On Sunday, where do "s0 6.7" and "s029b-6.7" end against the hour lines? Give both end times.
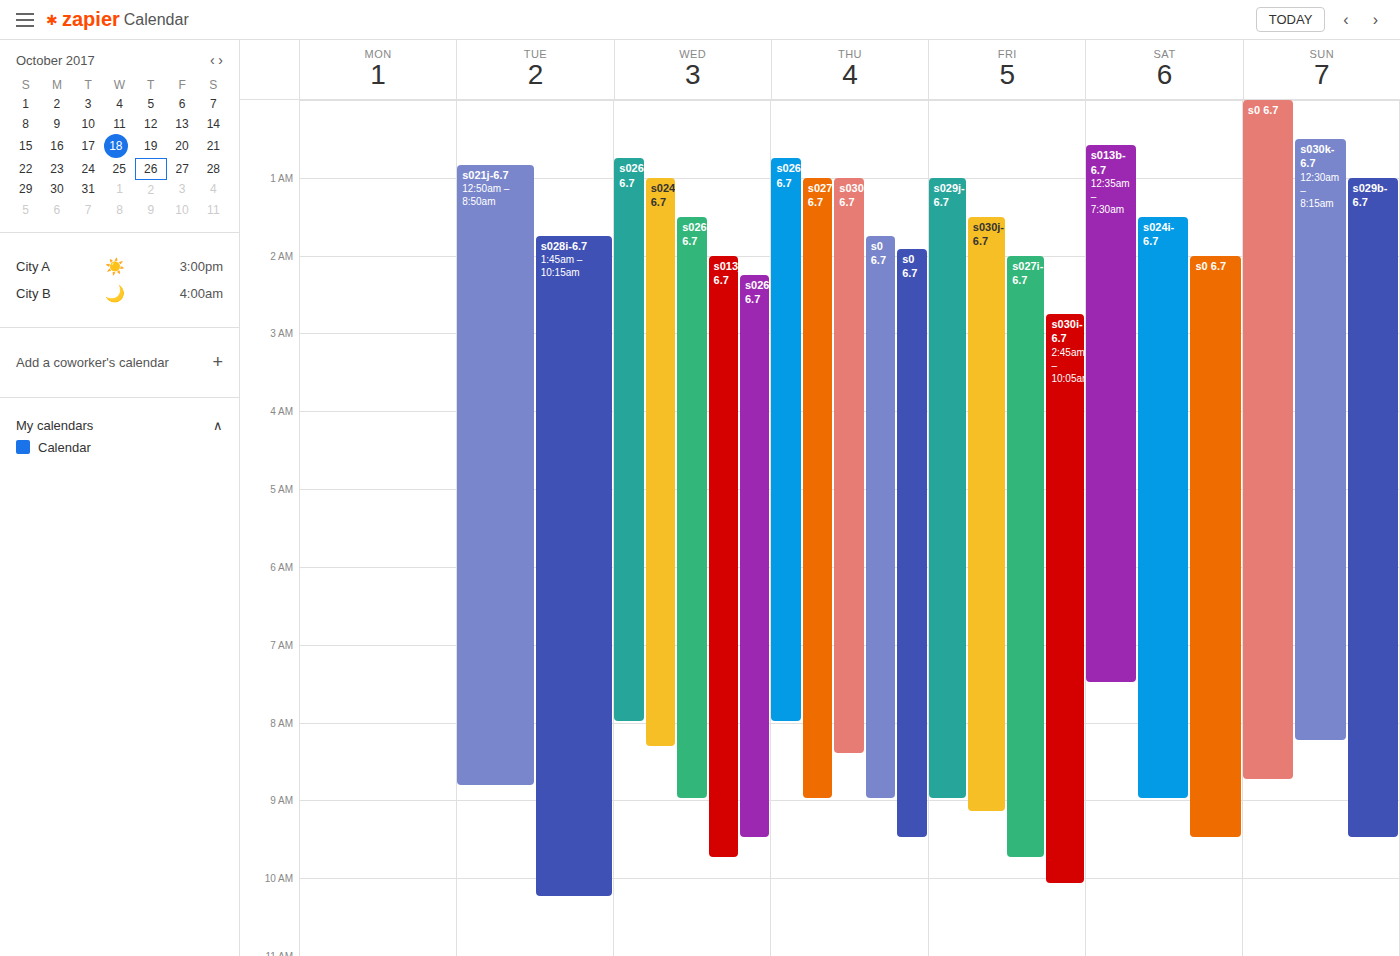
"s0 6.7": 8:45 AM, neither: three quarters of the way from the 8 AM line to the 9 AM line. "s029b-6.7": 9:30 AM, halfway between the 9 AM and 10 AM lines.